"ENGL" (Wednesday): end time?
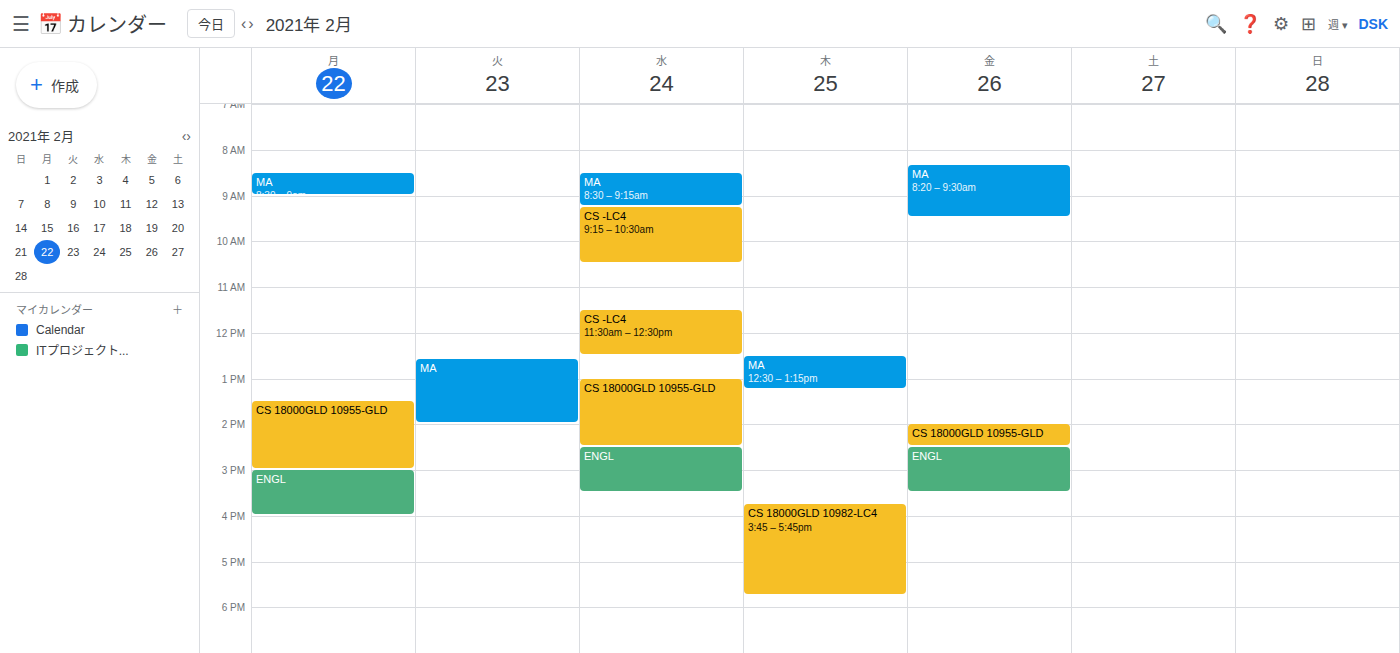
3:30 PM